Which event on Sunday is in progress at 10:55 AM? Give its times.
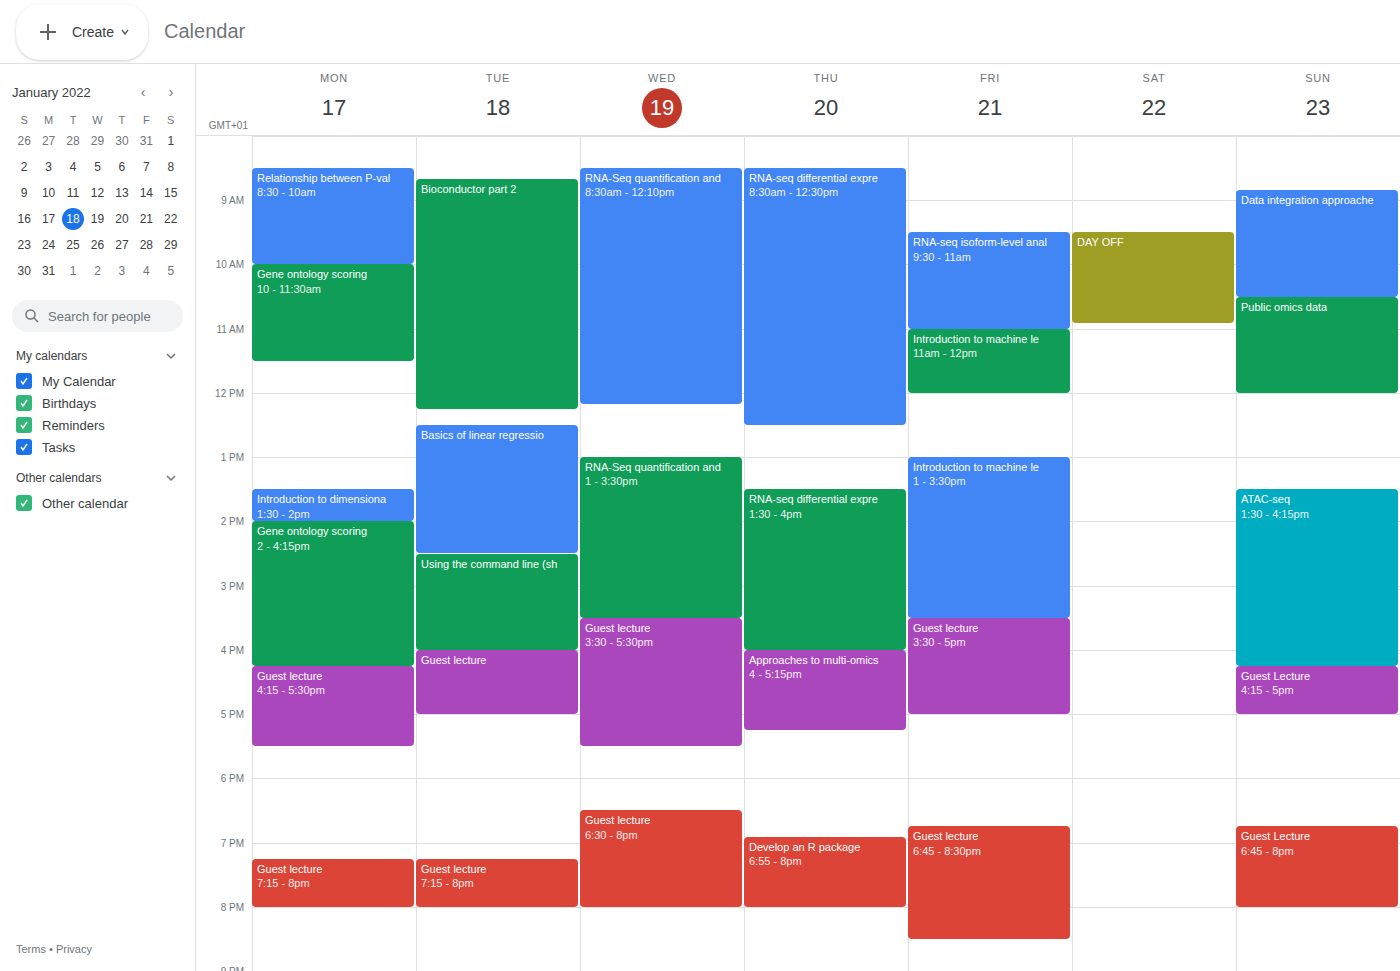
"Public omics data", 10:30 AM to 12:00 PM